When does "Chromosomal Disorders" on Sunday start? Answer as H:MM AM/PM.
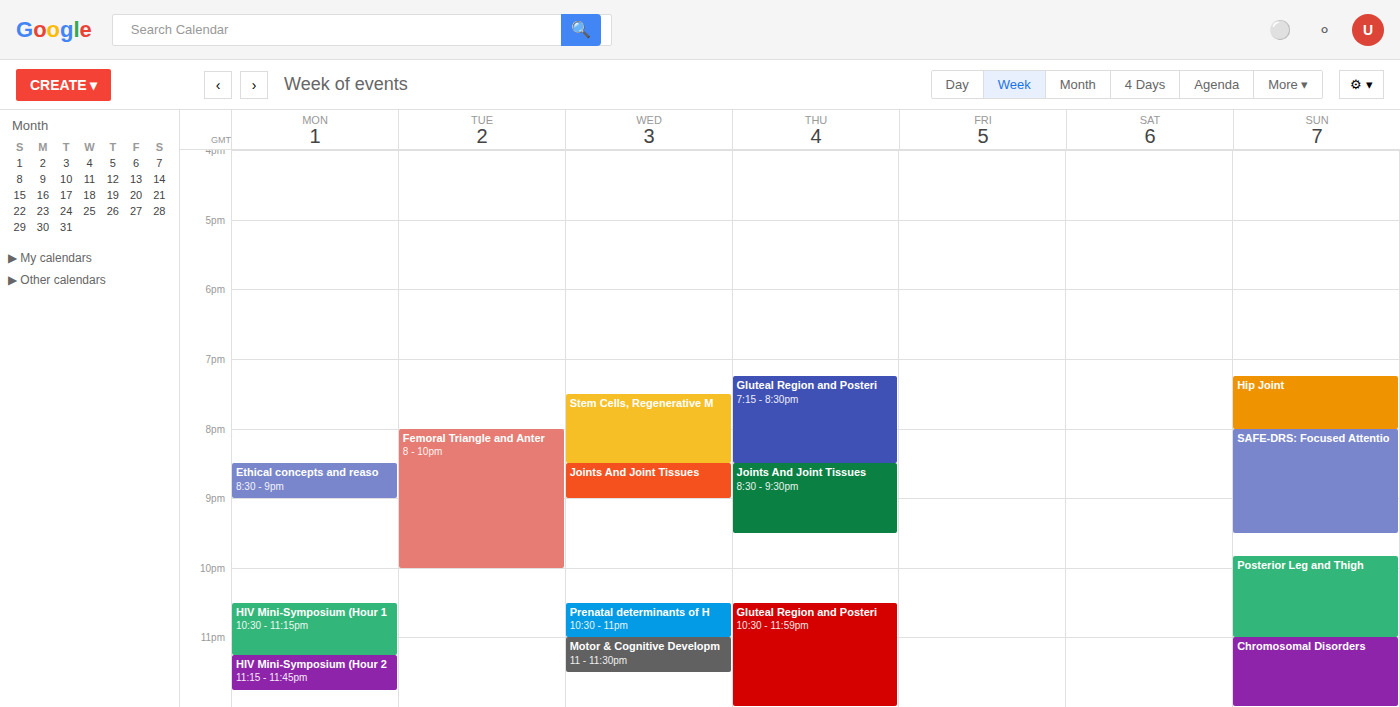
11:00 PM